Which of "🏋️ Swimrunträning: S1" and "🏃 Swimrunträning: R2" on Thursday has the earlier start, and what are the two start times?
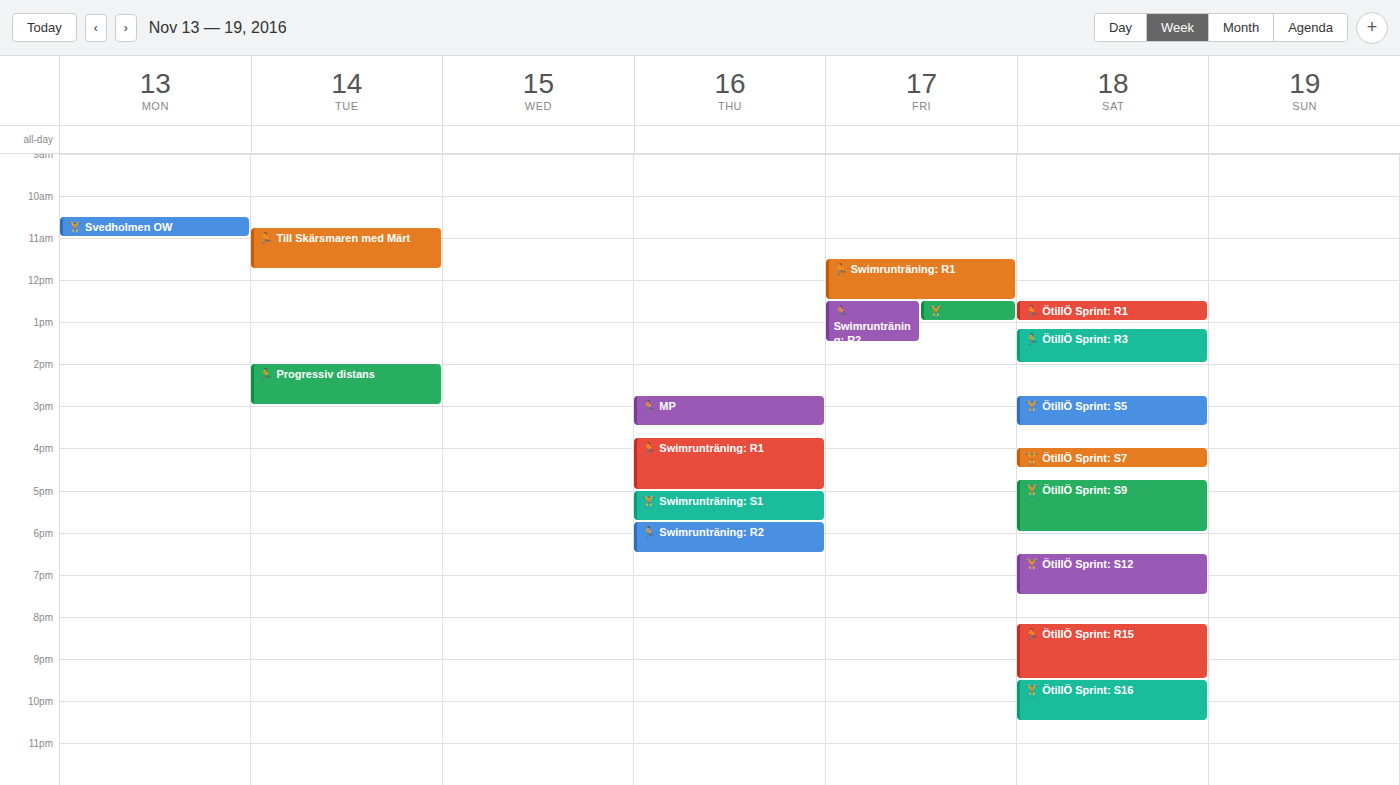
"🏋️ Swimrunträning: S1" 5:00 PM; "🏃 Swimrunträning: R2" 5:45 PM.